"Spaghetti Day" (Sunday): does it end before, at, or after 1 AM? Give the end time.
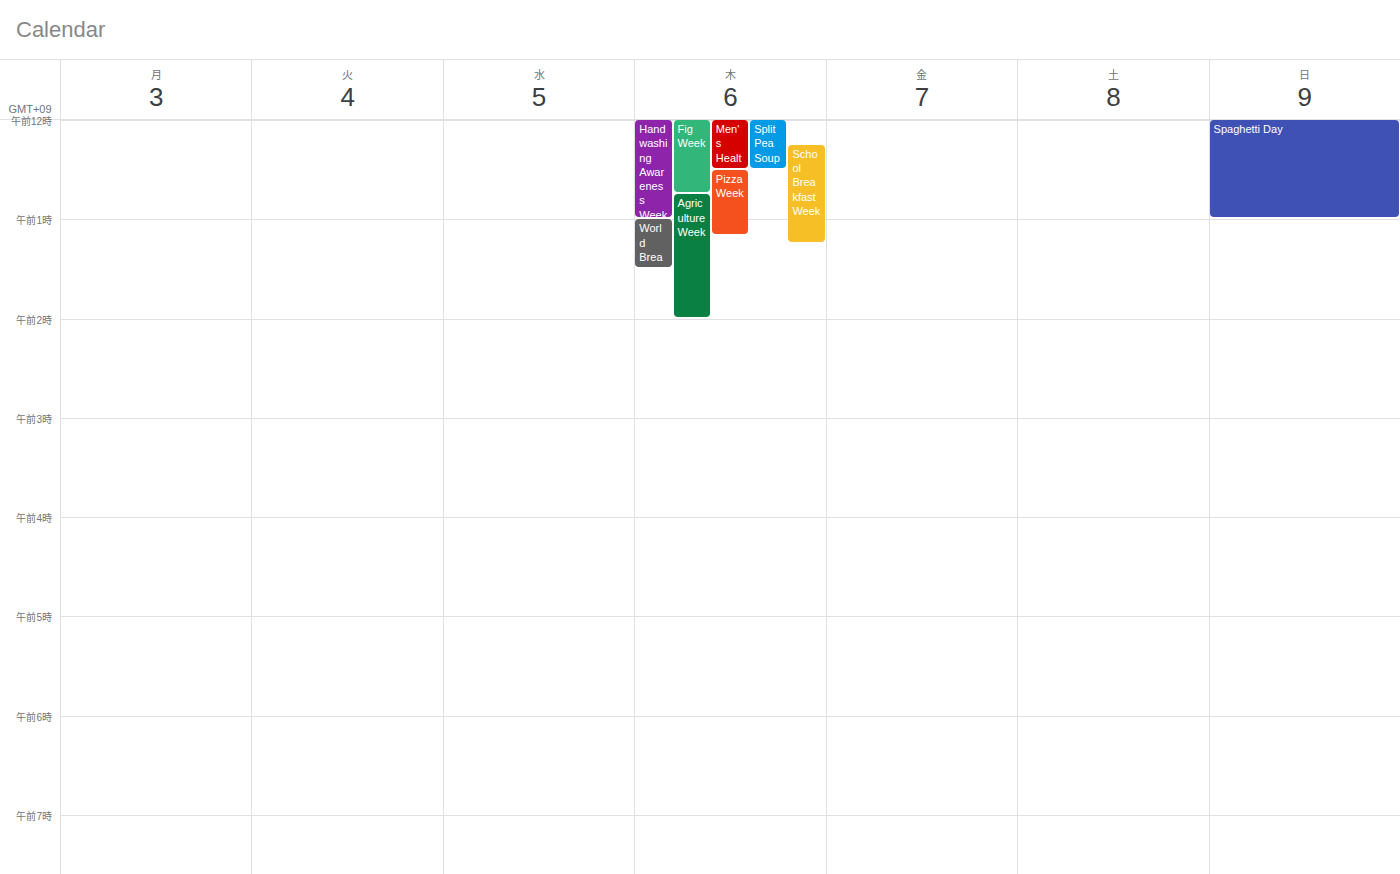
1:00 AM -- exactly at 1 AM, on the 1 AM line.